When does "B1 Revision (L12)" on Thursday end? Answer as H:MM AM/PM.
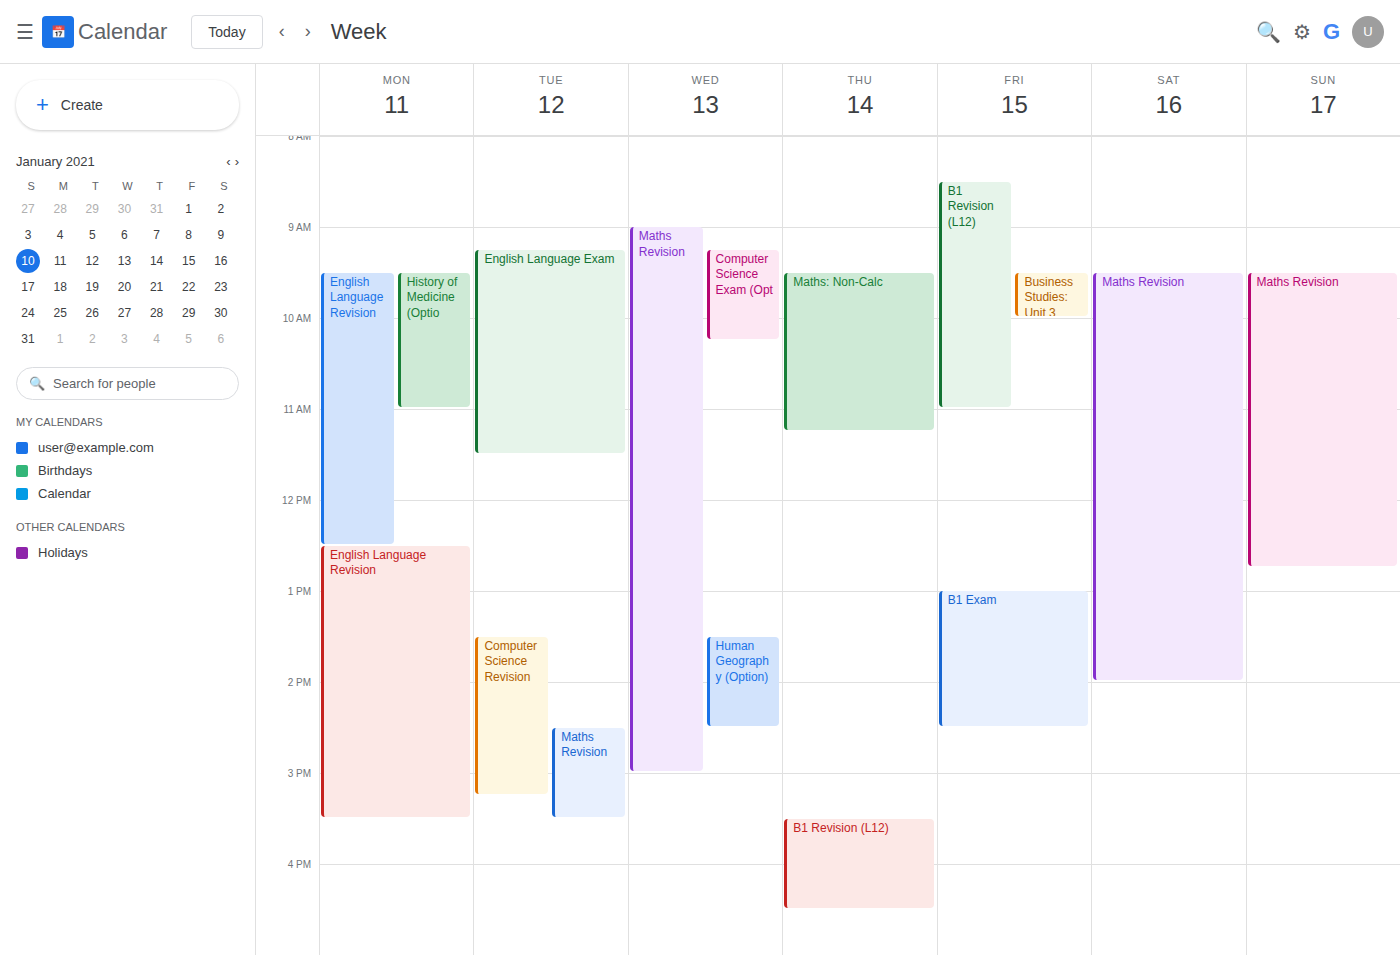
4:30 PM